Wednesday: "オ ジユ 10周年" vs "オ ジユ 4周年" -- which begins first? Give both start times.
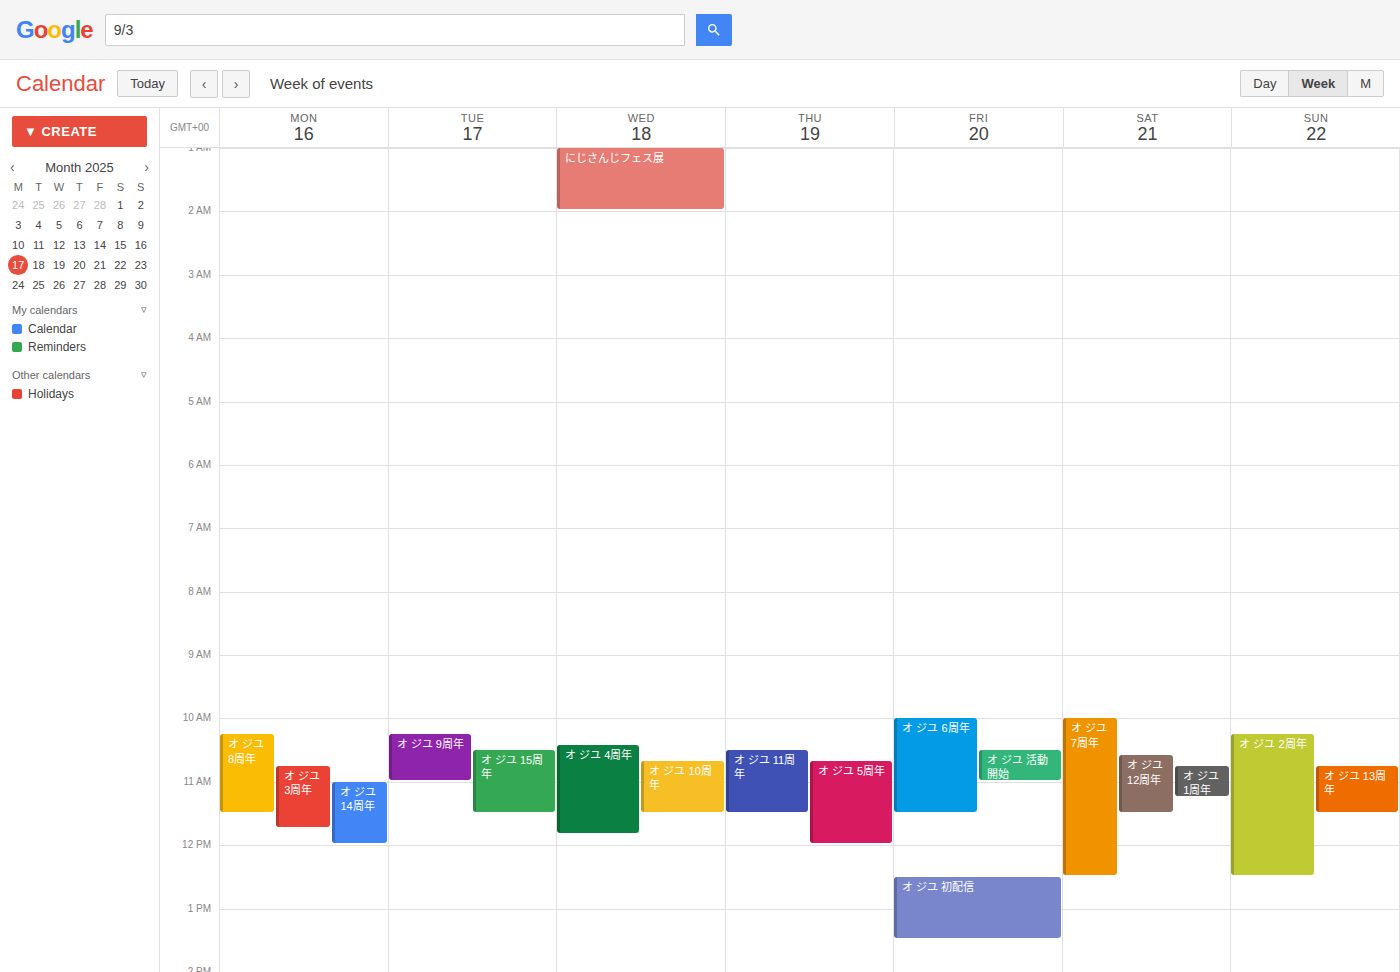
"オ ジユ 4周年" 10:25; "オ ジユ 10周年" 10:40.